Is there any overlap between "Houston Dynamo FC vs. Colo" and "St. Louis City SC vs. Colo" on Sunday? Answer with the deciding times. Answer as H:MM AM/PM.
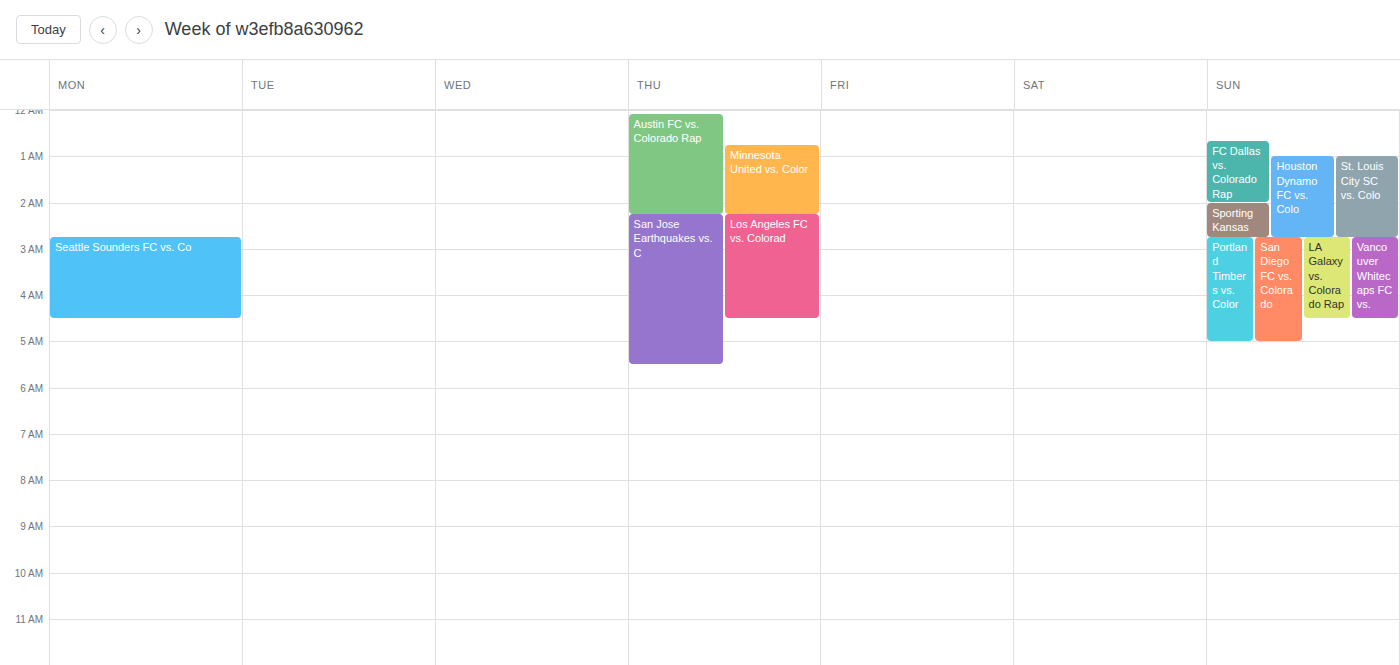
"Houston Dynamo FC vs. Colo" runs 1:00 AM to 2:45 AM, inside "St. Louis City SC vs. Colo" -- they overlap.